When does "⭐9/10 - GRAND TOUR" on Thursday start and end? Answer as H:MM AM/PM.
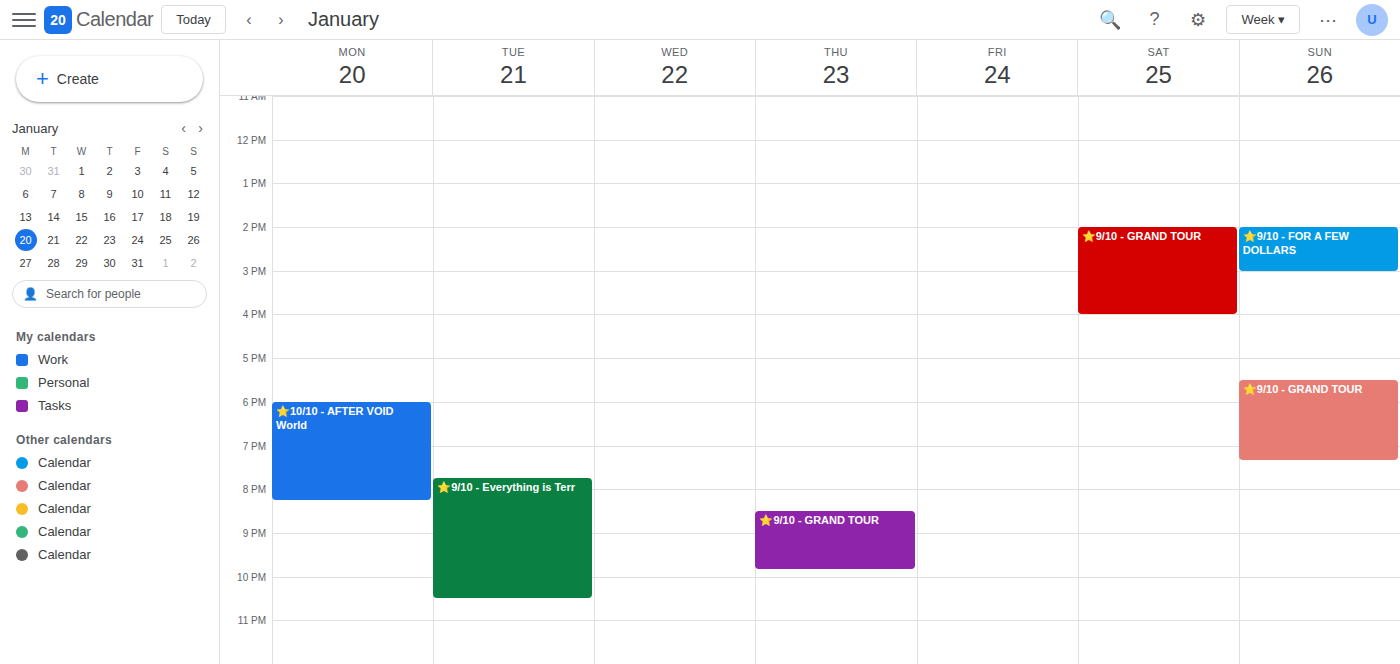
8:30 PM to 9:50 PM